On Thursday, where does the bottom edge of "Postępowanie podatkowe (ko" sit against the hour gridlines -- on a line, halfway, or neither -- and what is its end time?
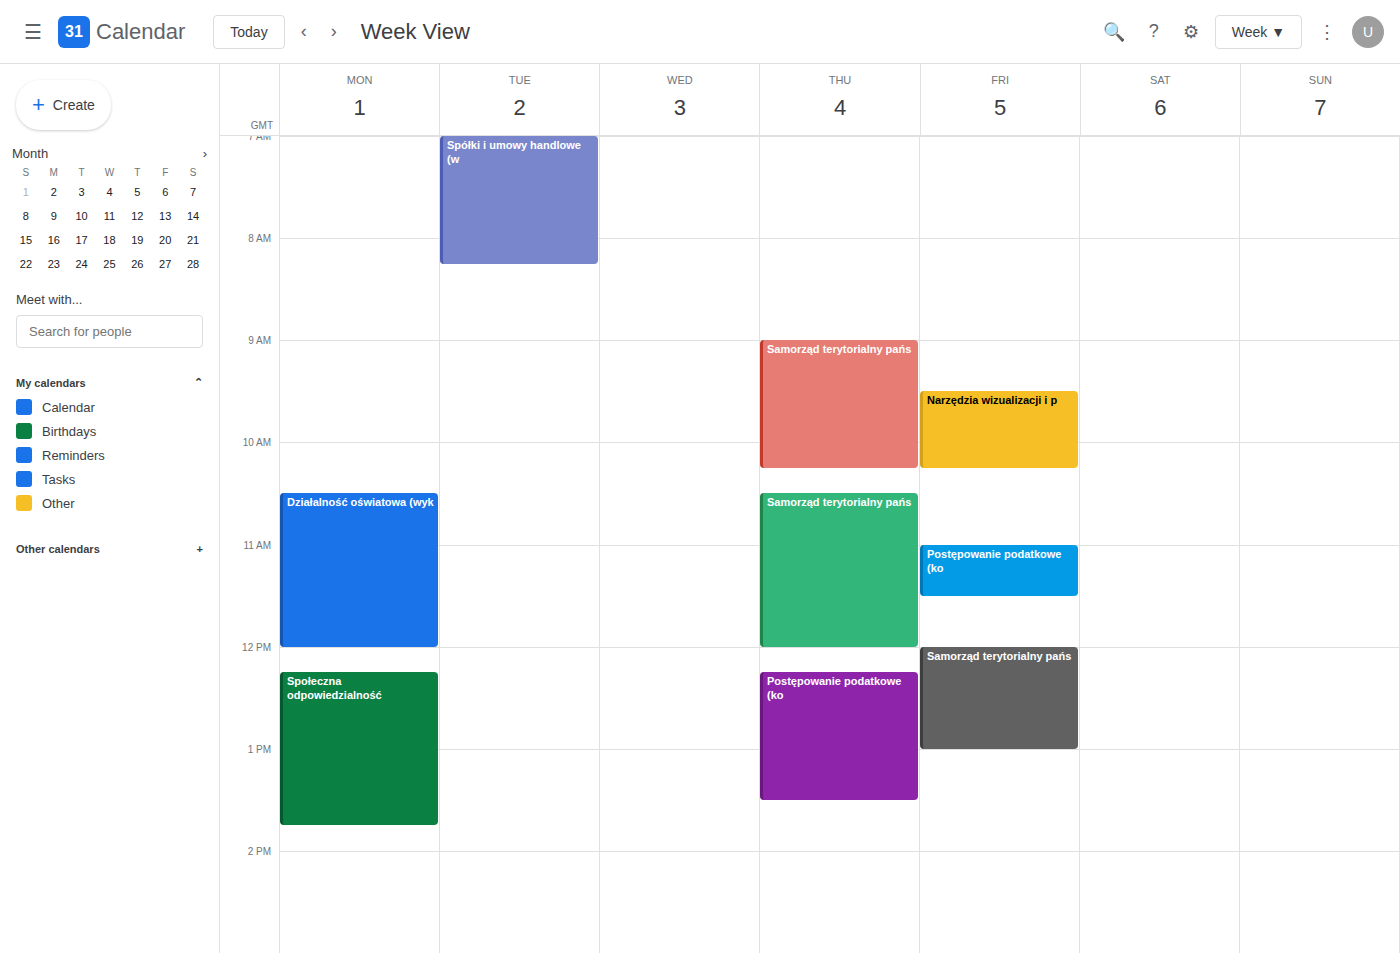
1:30 PM -- halfway between the 1 PM and 2 PM lines.